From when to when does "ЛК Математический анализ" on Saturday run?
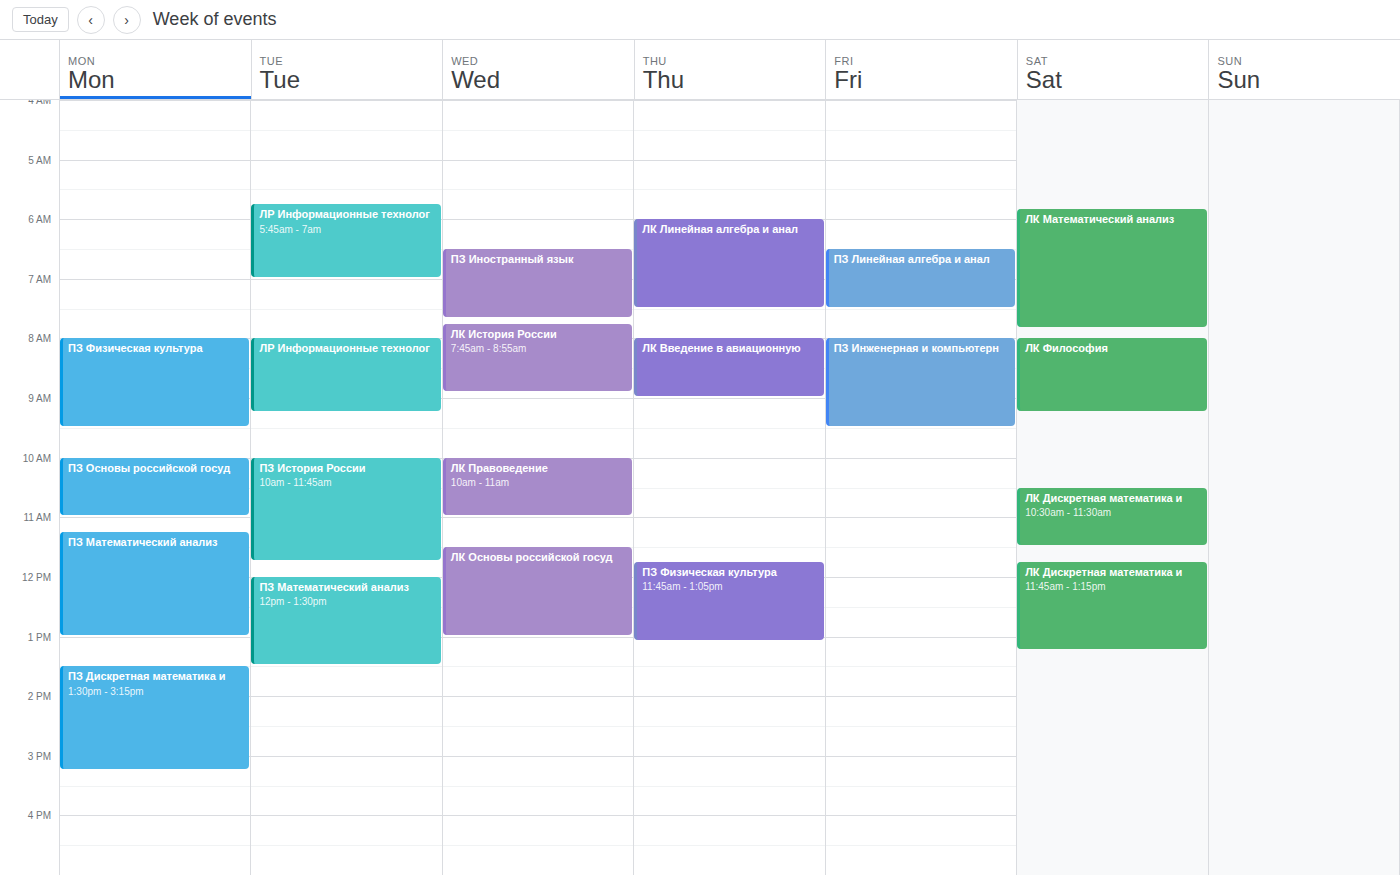
5:50 AM to 7:50 AM